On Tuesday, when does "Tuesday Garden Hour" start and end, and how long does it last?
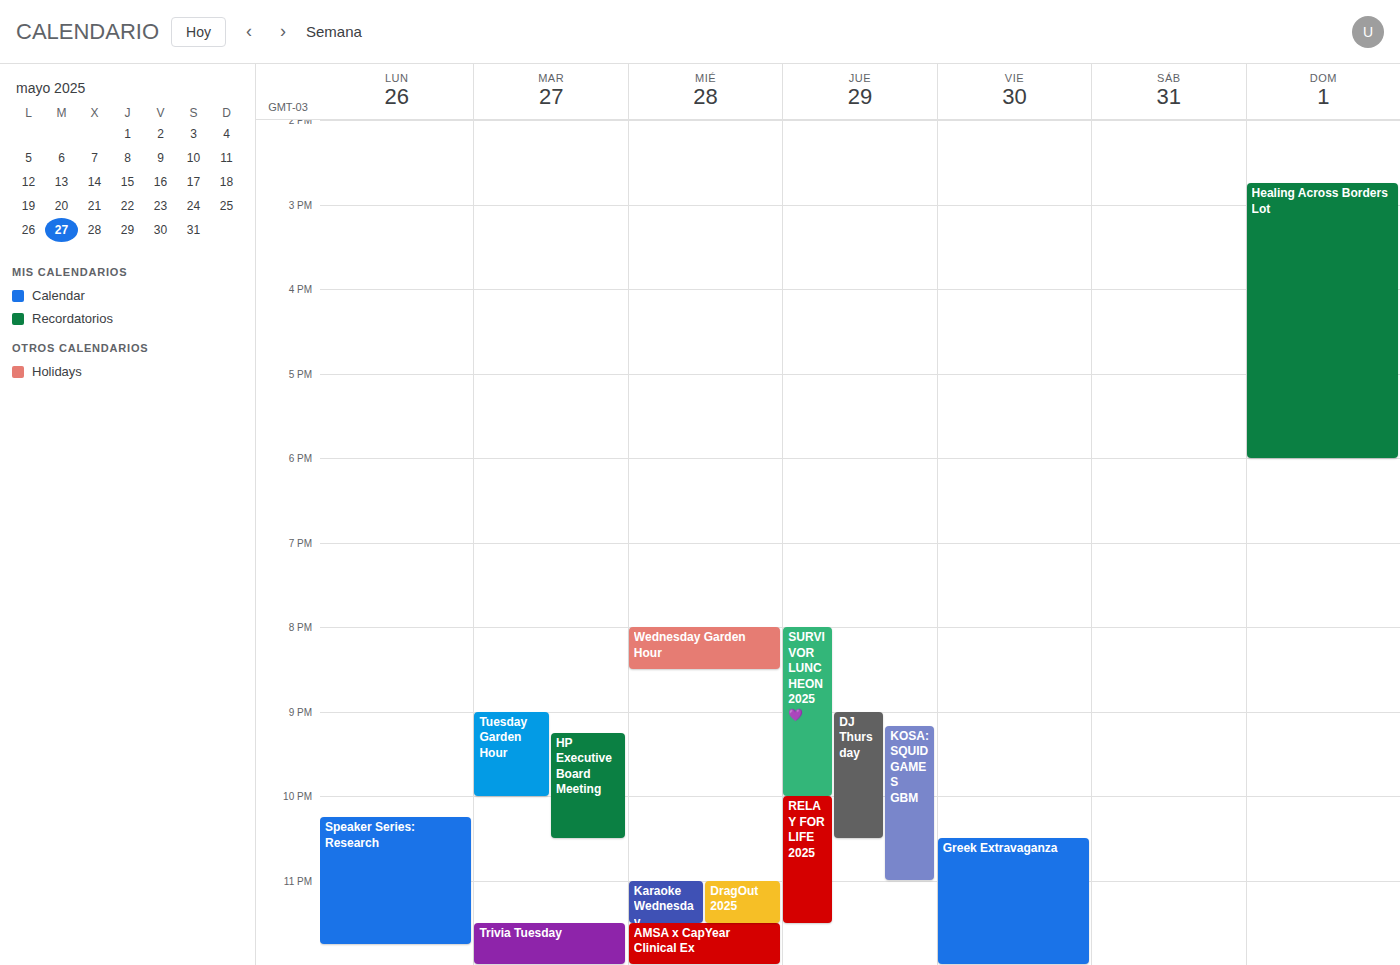
9:00 PM to 10:00 PM, 1 hour